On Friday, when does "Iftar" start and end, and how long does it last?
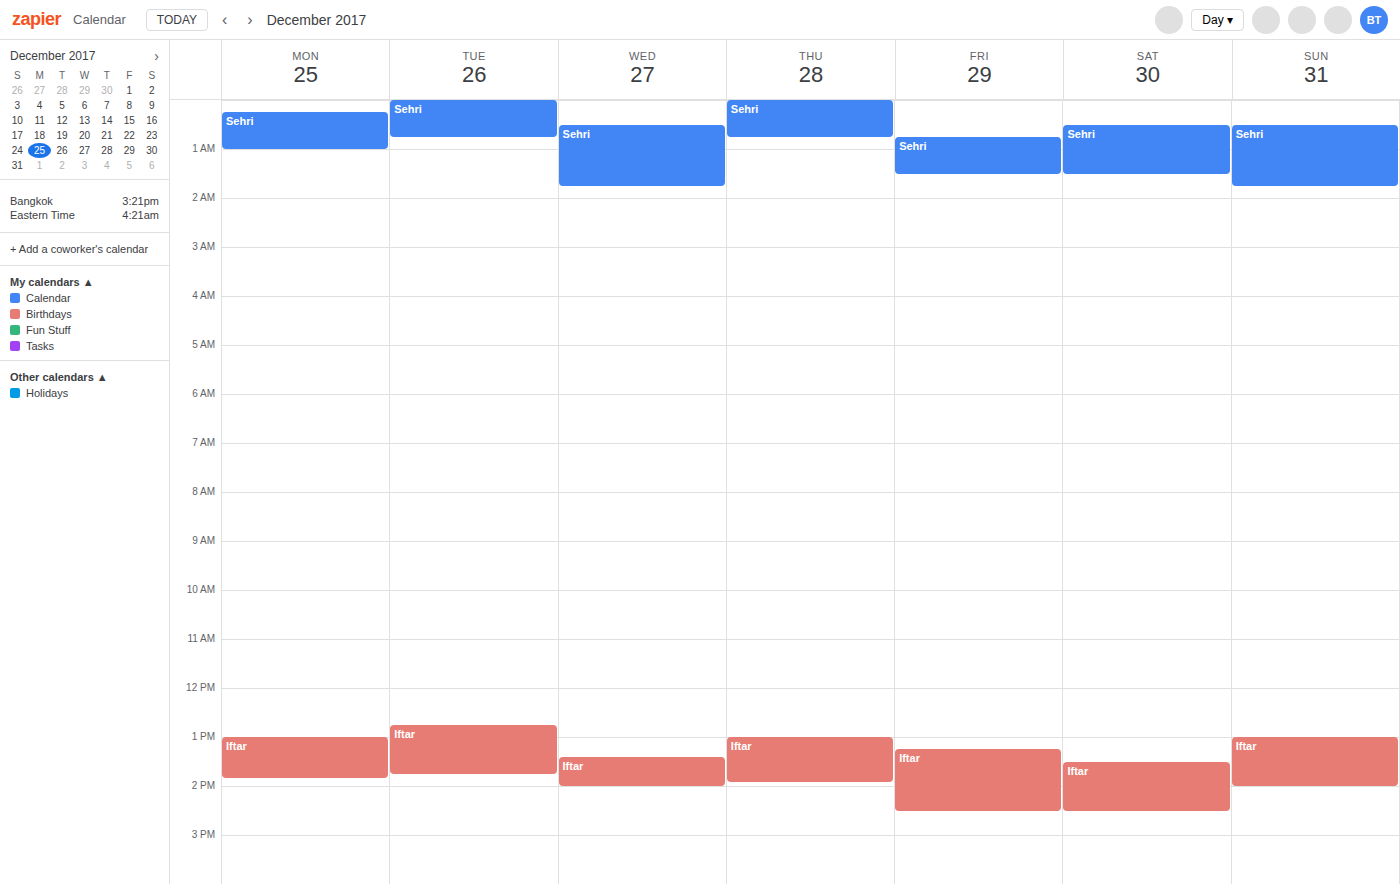
1:15 PM to 2:30 PM, 1 hour 15 minutes